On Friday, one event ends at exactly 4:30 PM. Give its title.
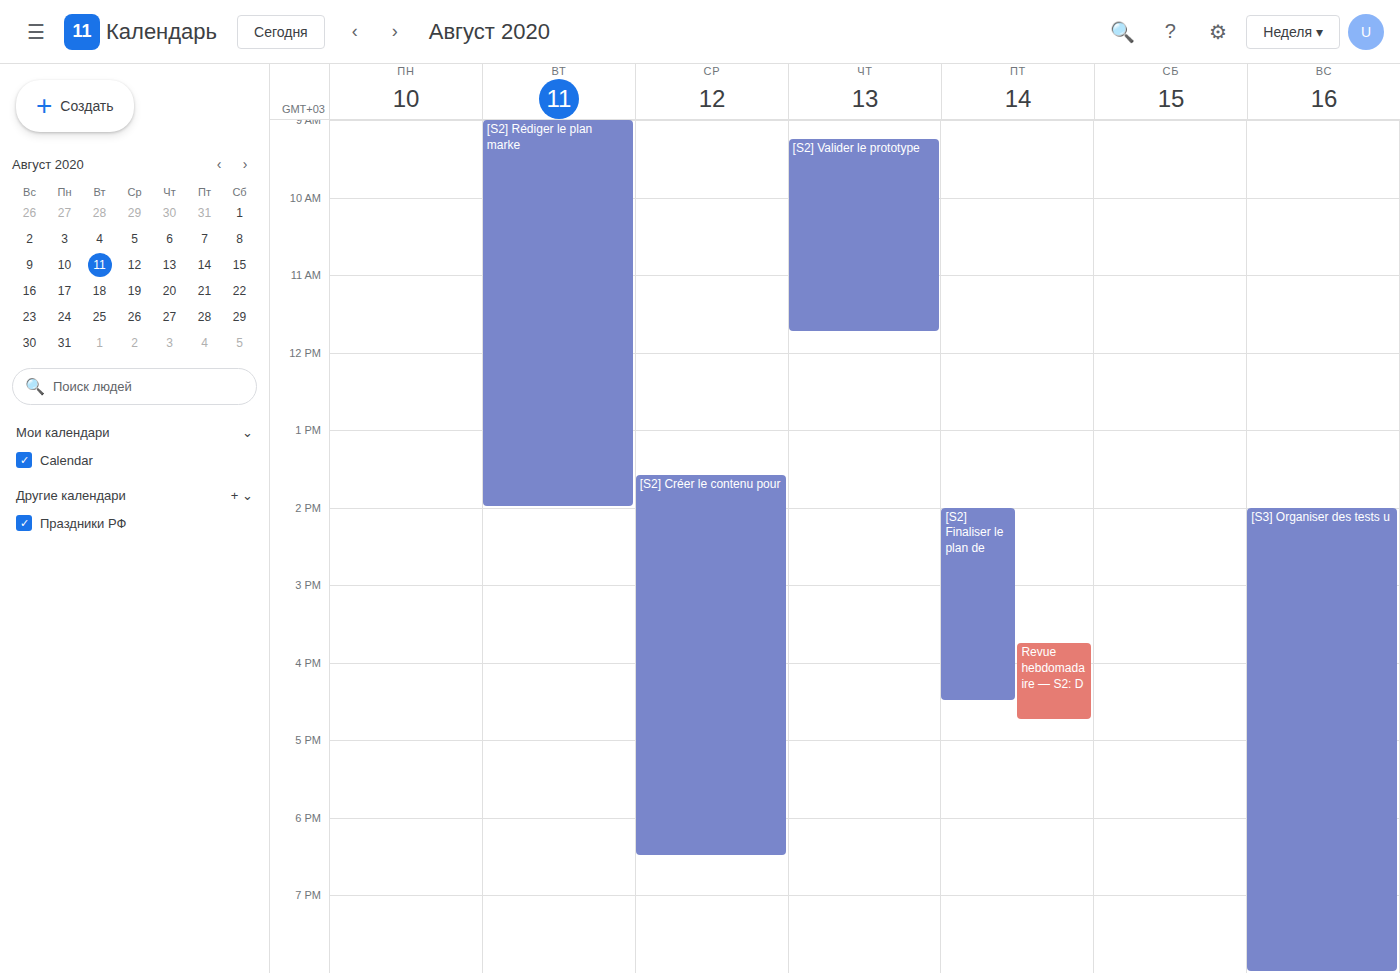
"[S2] Finaliser le plan de"